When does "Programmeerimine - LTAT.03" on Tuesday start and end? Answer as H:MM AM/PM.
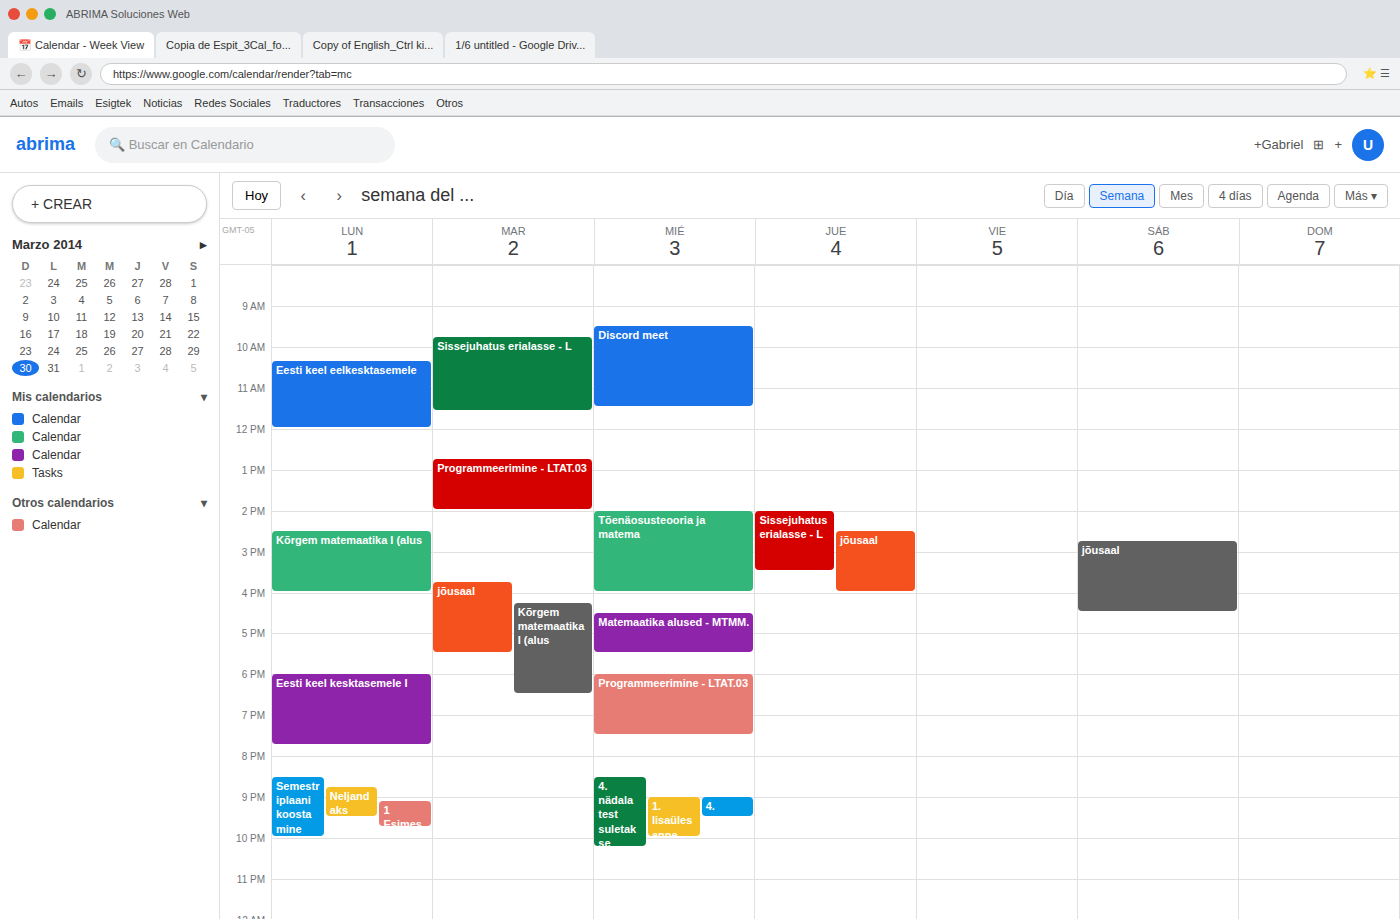
12:45 PM to 2:00 PM